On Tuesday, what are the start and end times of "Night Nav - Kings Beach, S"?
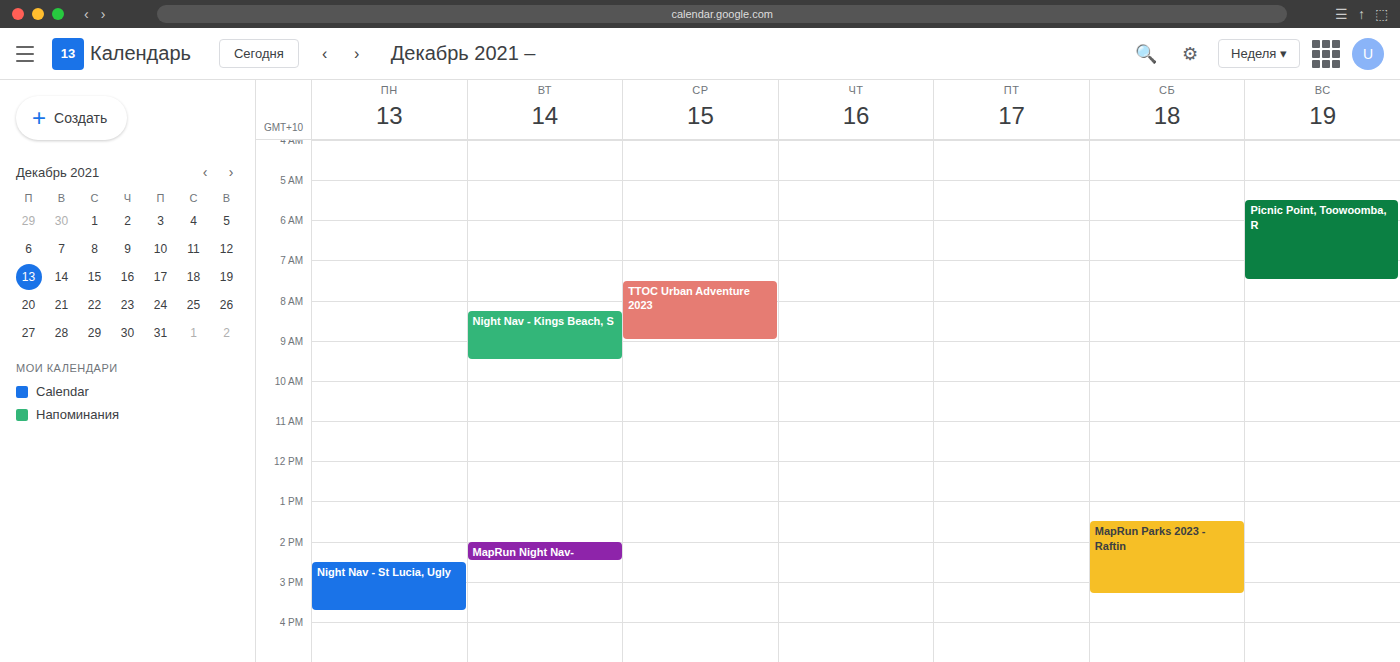
8:15 AM to 9:30 AM